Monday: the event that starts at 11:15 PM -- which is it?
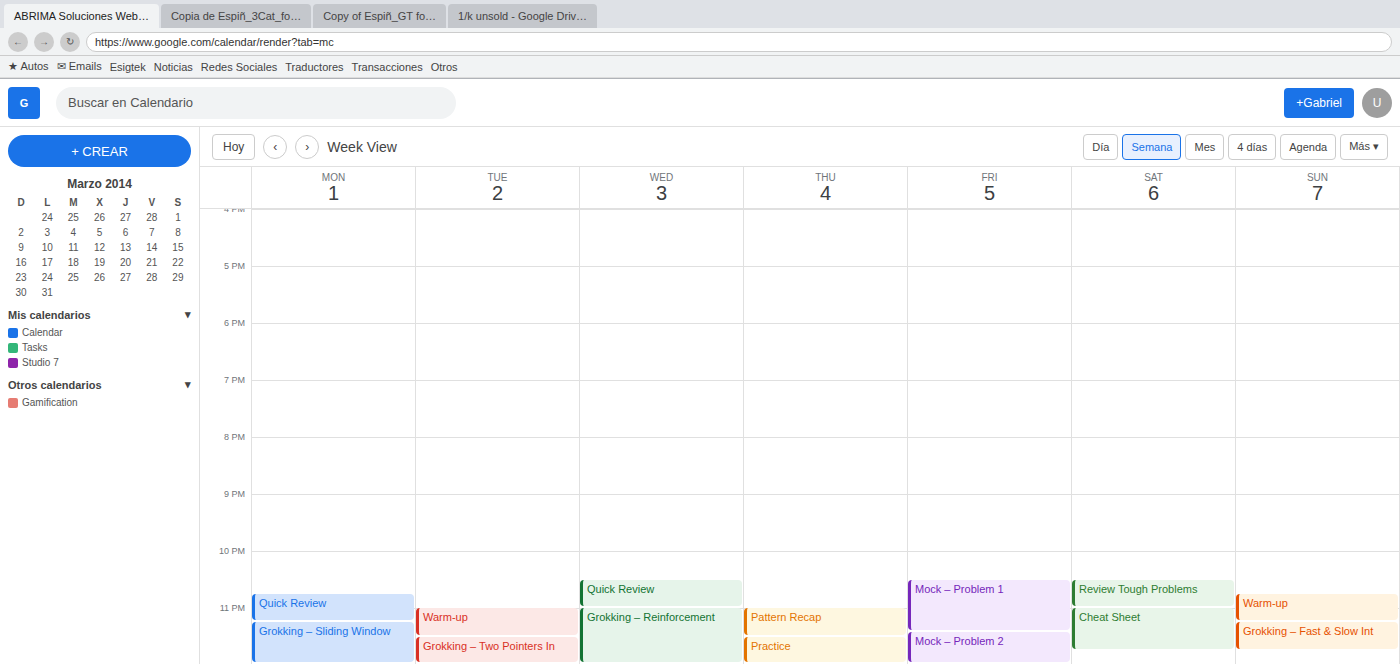
"Grokking – Sliding Window"